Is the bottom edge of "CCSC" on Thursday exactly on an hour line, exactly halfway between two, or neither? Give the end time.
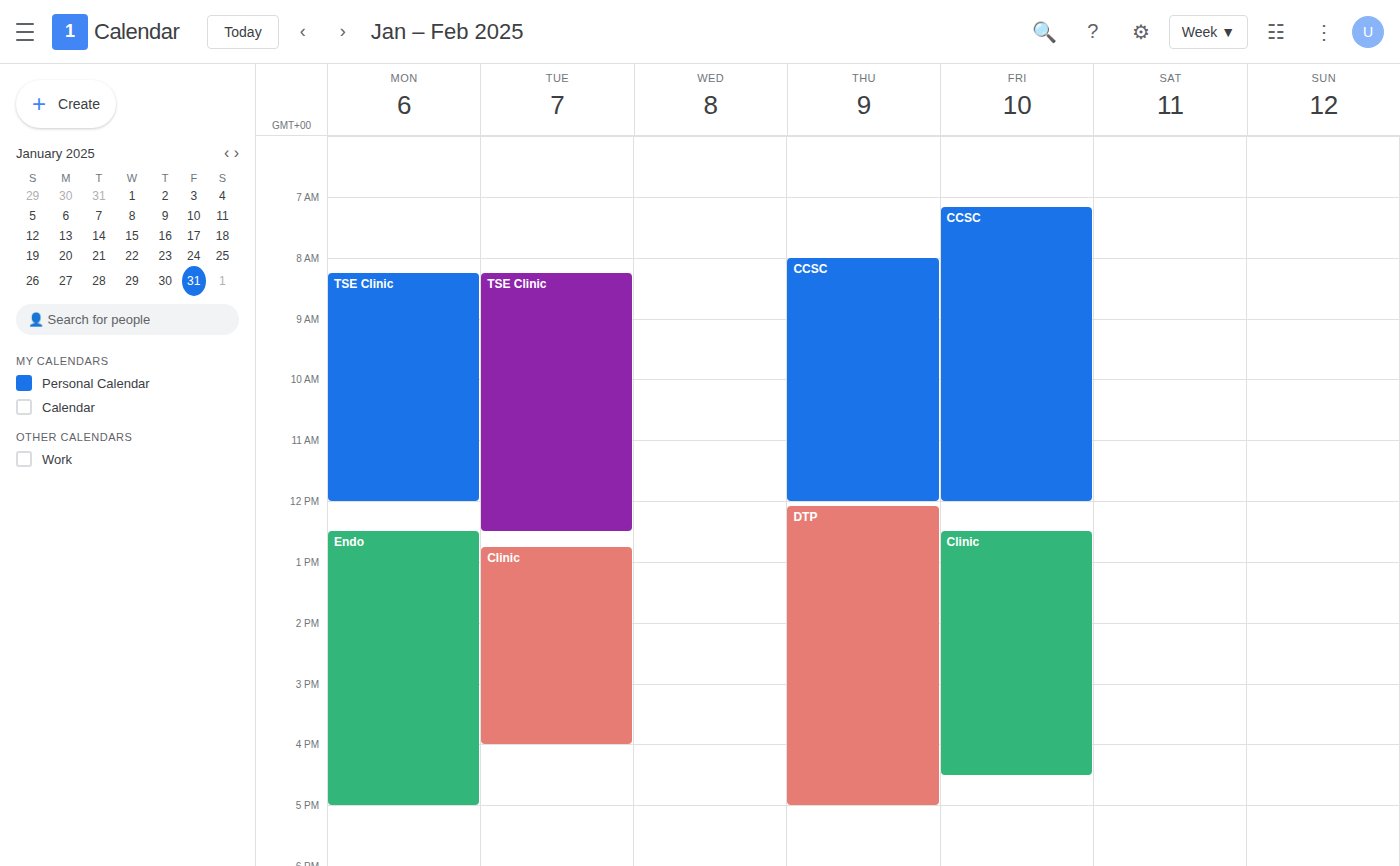
12:00 PM -- exactly on the 12 PM line.